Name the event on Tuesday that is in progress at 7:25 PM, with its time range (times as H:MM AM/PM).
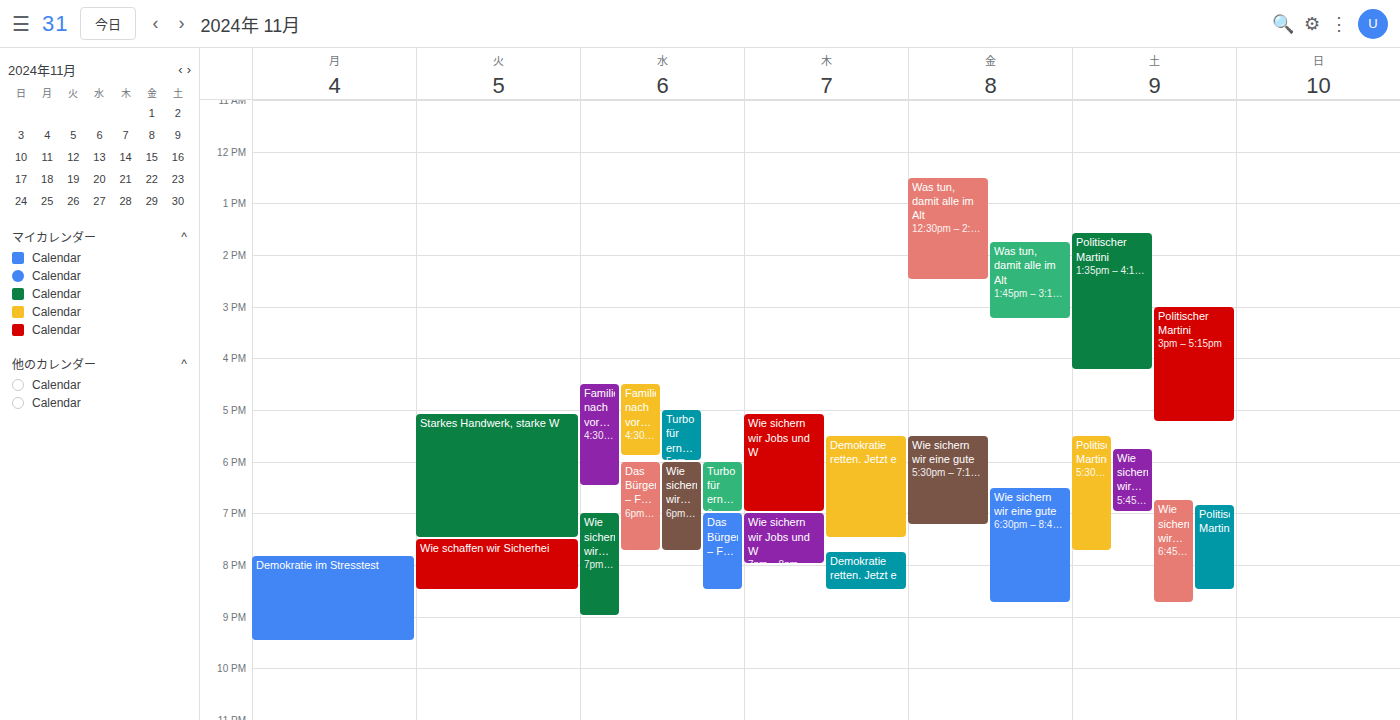
"Starkes Handwerk, starke W", 5:05 PM to 7:30 PM